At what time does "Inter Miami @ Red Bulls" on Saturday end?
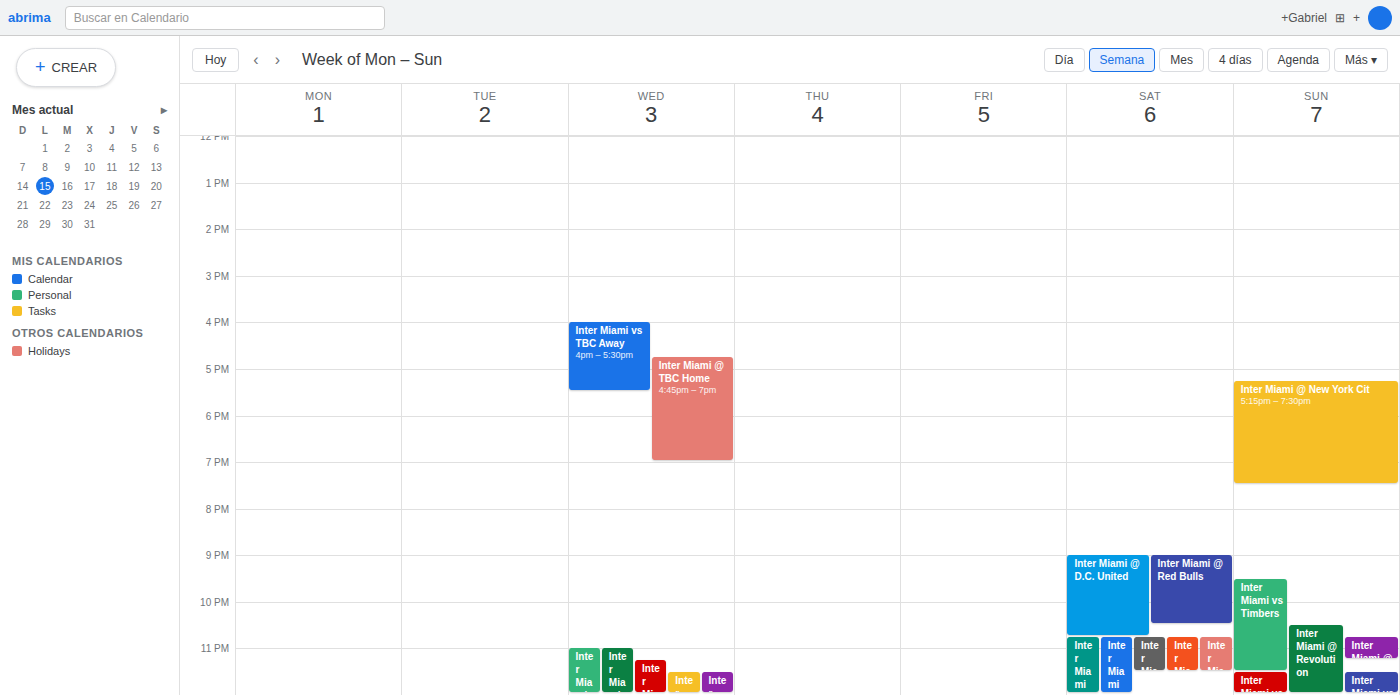
10:30 PM